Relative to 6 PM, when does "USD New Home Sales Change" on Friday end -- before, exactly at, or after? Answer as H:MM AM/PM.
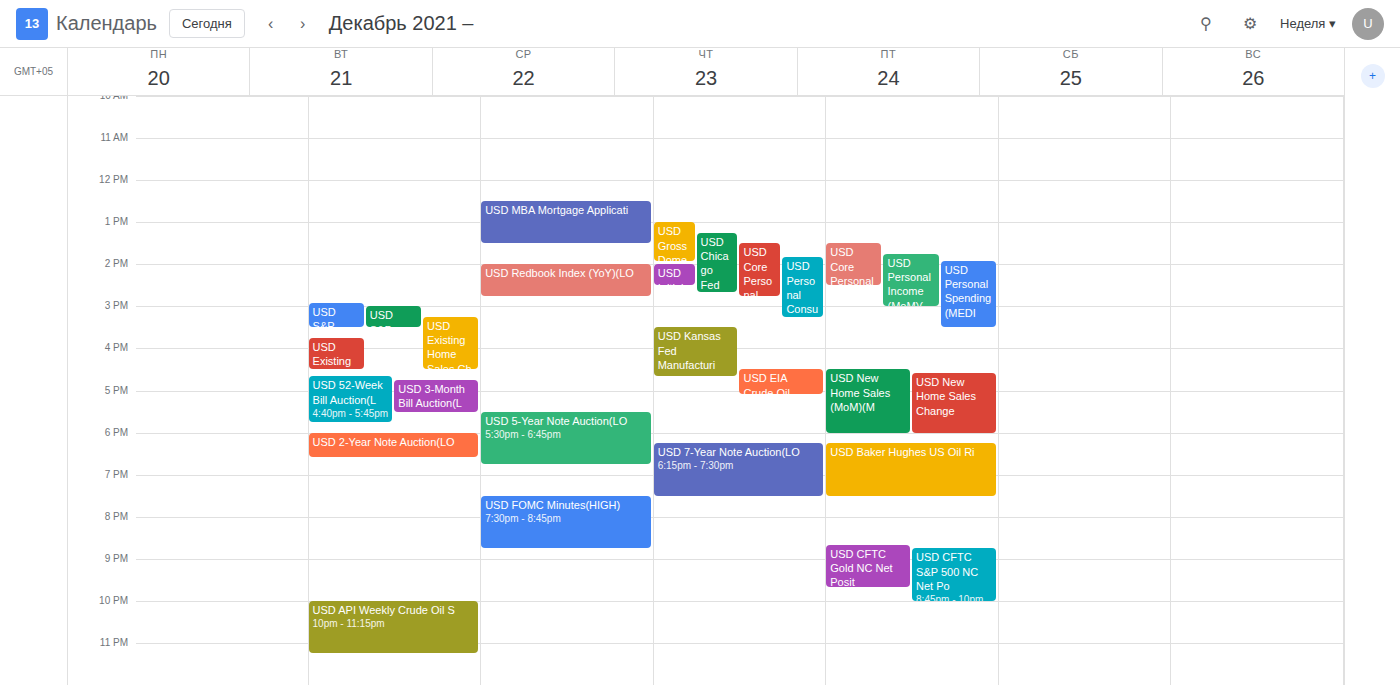
6:00 PM -- exactly at 6 PM, on the 6 PM line.